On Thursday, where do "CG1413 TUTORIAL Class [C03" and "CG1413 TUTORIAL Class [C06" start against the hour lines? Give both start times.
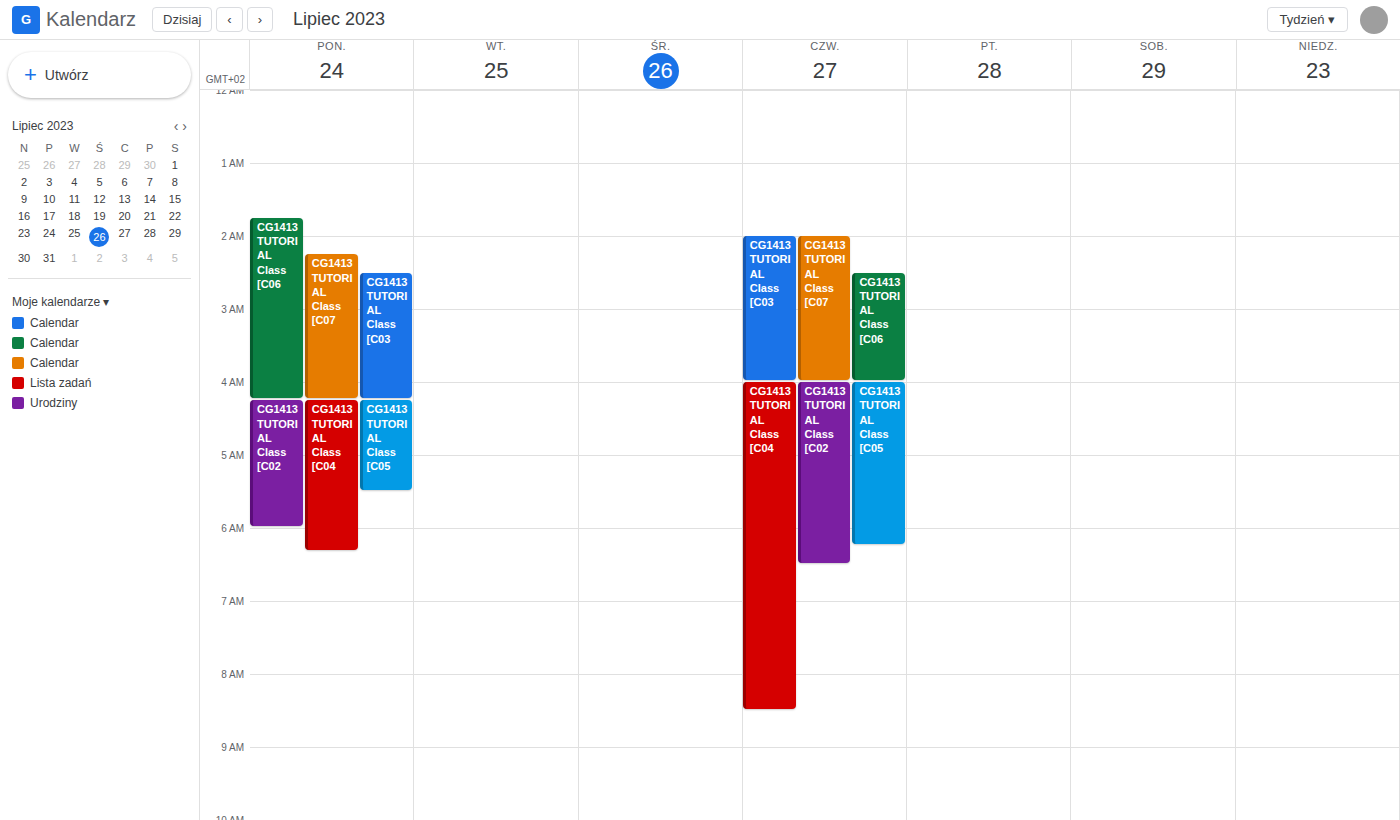
"CG1413 TUTORIAL Class [C03": 2:00 AM, exactly on the 2 AM line. "CG1413 TUTORIAL Class [C06": 2:30 AM, halfway between the 2 AM and 3 AM lines.